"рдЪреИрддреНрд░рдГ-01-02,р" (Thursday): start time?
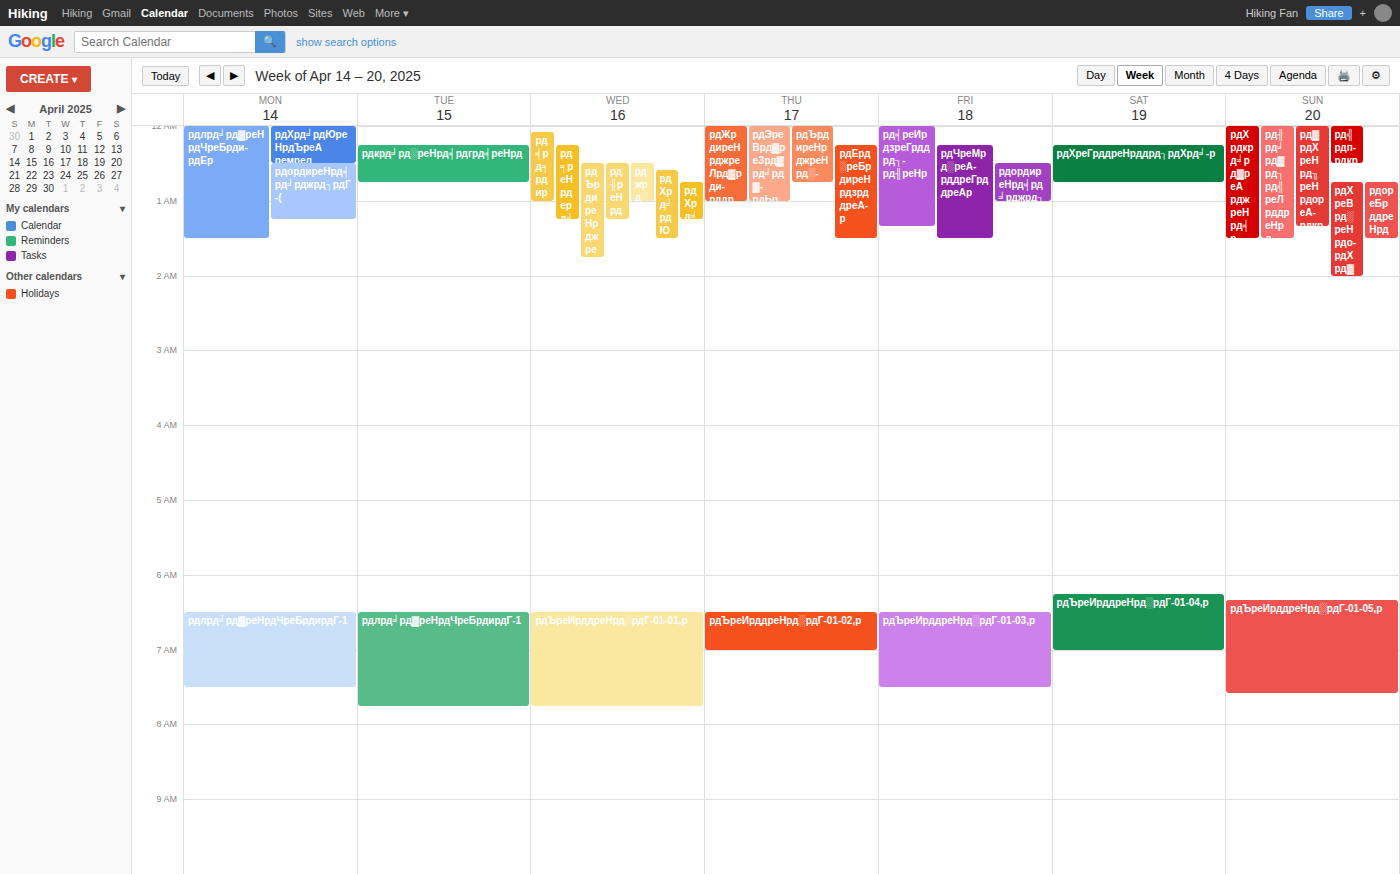
06:30